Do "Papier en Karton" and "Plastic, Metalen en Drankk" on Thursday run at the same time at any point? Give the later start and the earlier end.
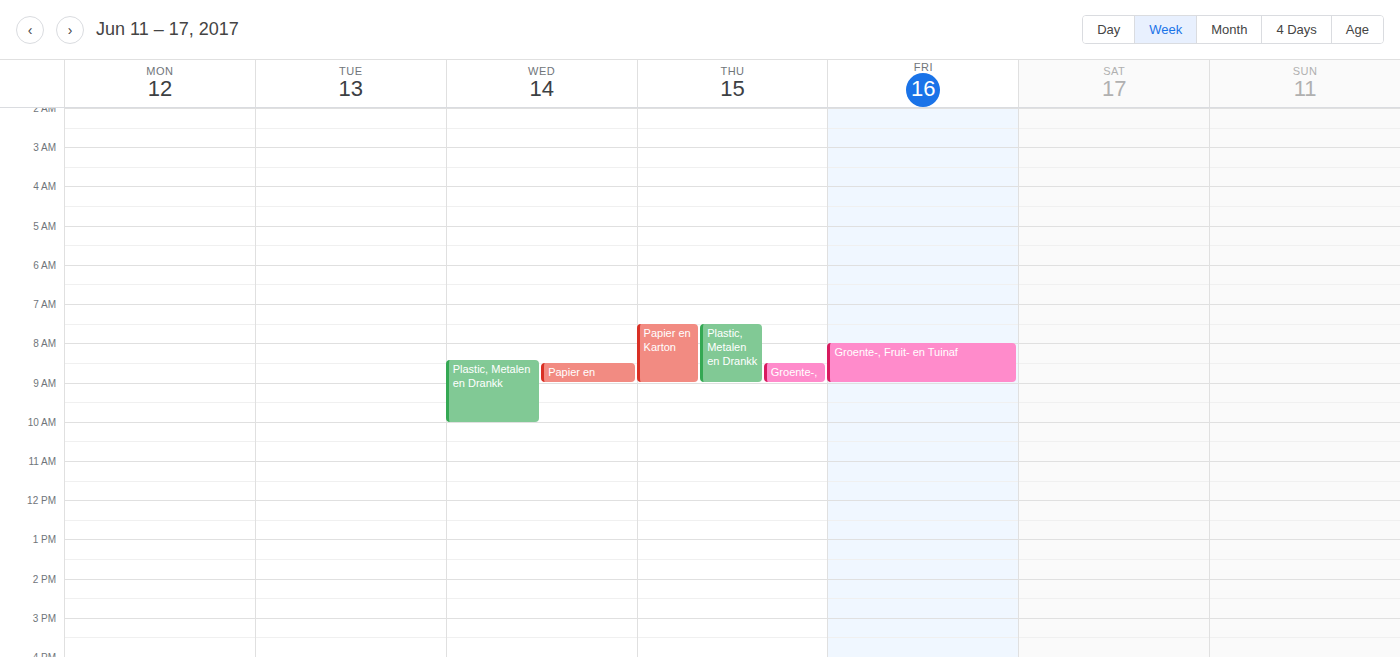
"Papier en Karton" runs 7:30 AM to 9:00 AM, inside "Plastic, Metalen en Drankk" -- they overlap.